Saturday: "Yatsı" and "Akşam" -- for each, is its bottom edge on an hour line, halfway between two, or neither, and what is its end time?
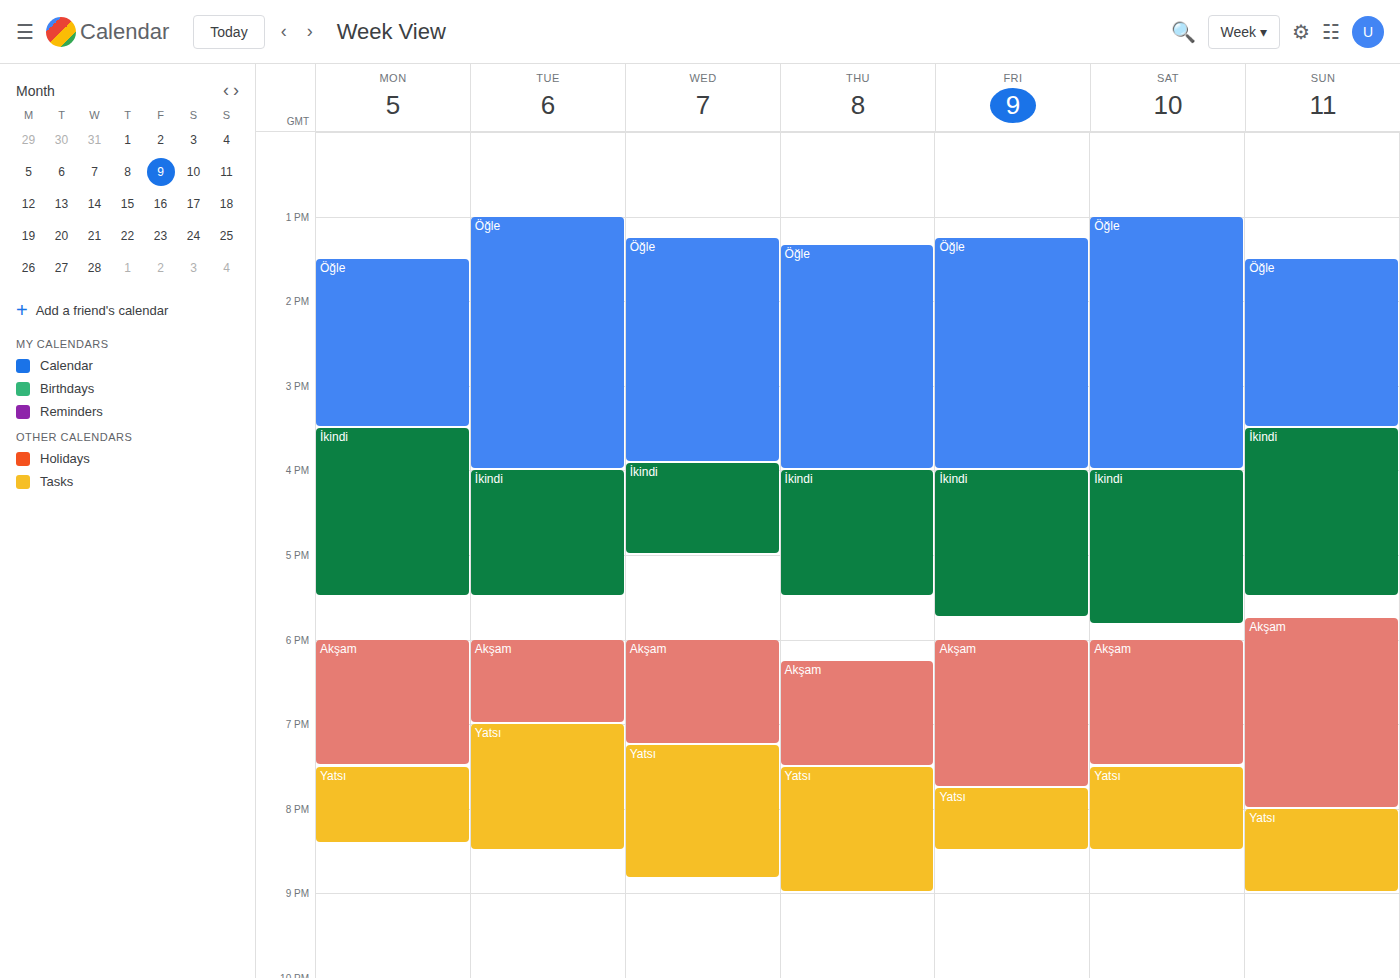
"Yatsı": 8:30 PM, halfway between the 8 PM and 9 PM lines. "Akşam": 7:30 PM, halfway between the 7 PM and 8 PM lines.